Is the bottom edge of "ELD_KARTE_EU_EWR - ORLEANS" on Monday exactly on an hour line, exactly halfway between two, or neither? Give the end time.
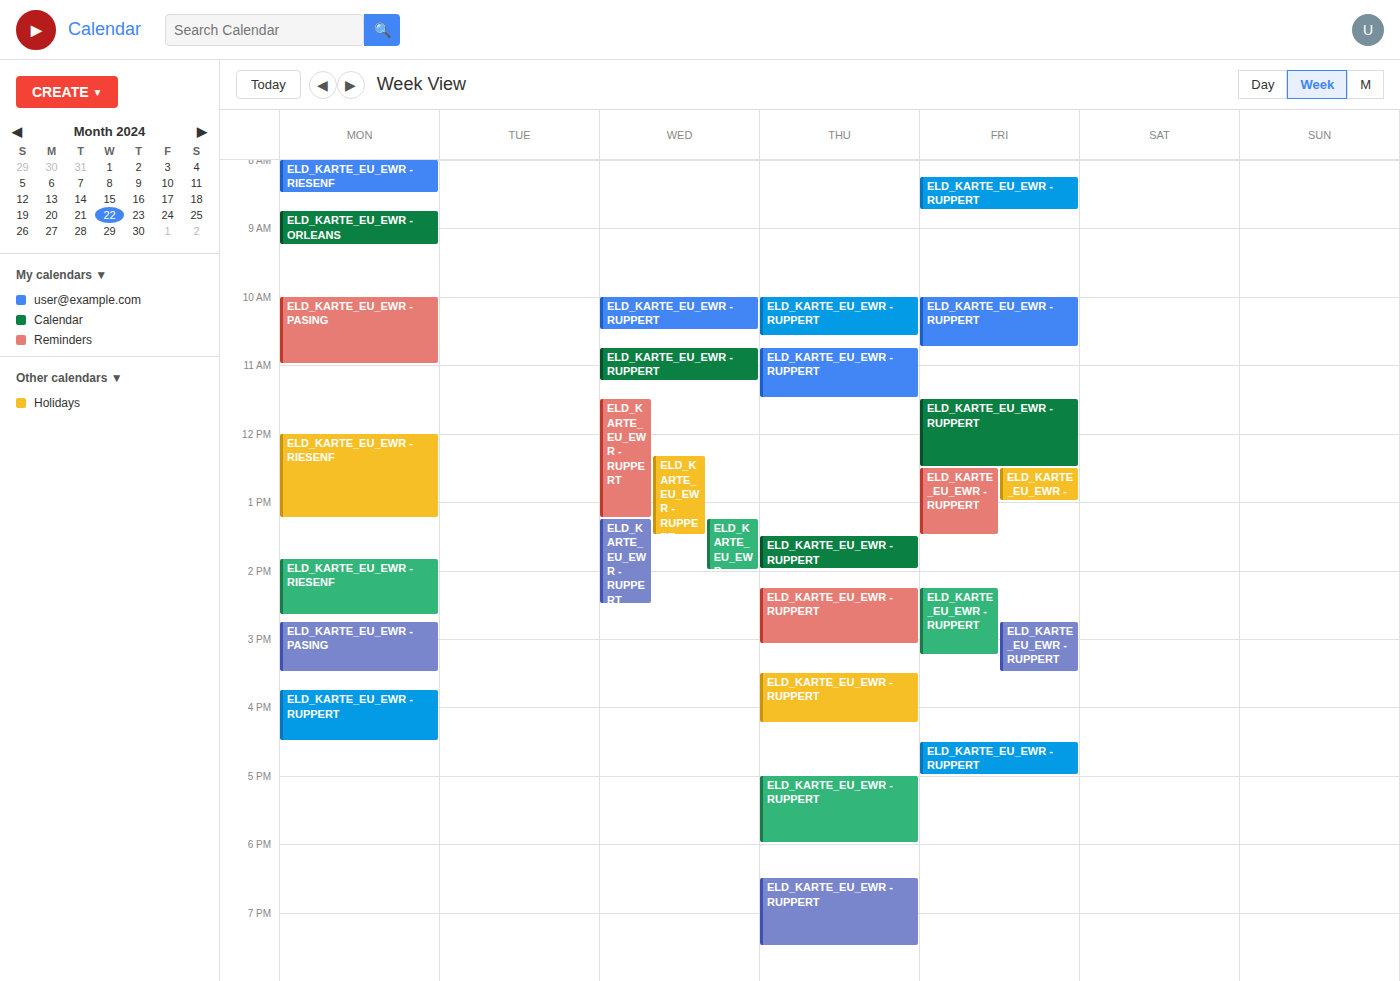
9:15 AM -- neither: a quarter of the way from the 9 AM line to the 10 AM line.